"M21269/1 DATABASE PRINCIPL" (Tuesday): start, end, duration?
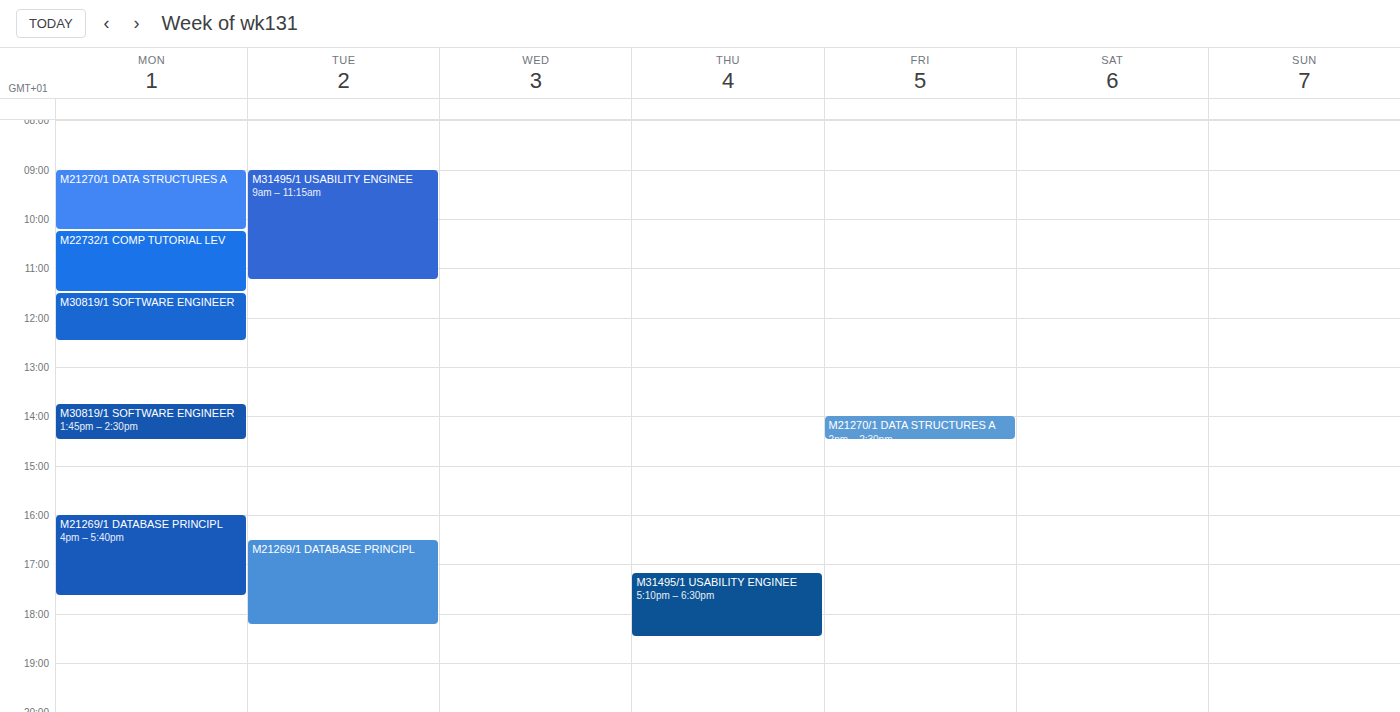
4:30 PM to 6:15 PM, 1 hour 45 minutes